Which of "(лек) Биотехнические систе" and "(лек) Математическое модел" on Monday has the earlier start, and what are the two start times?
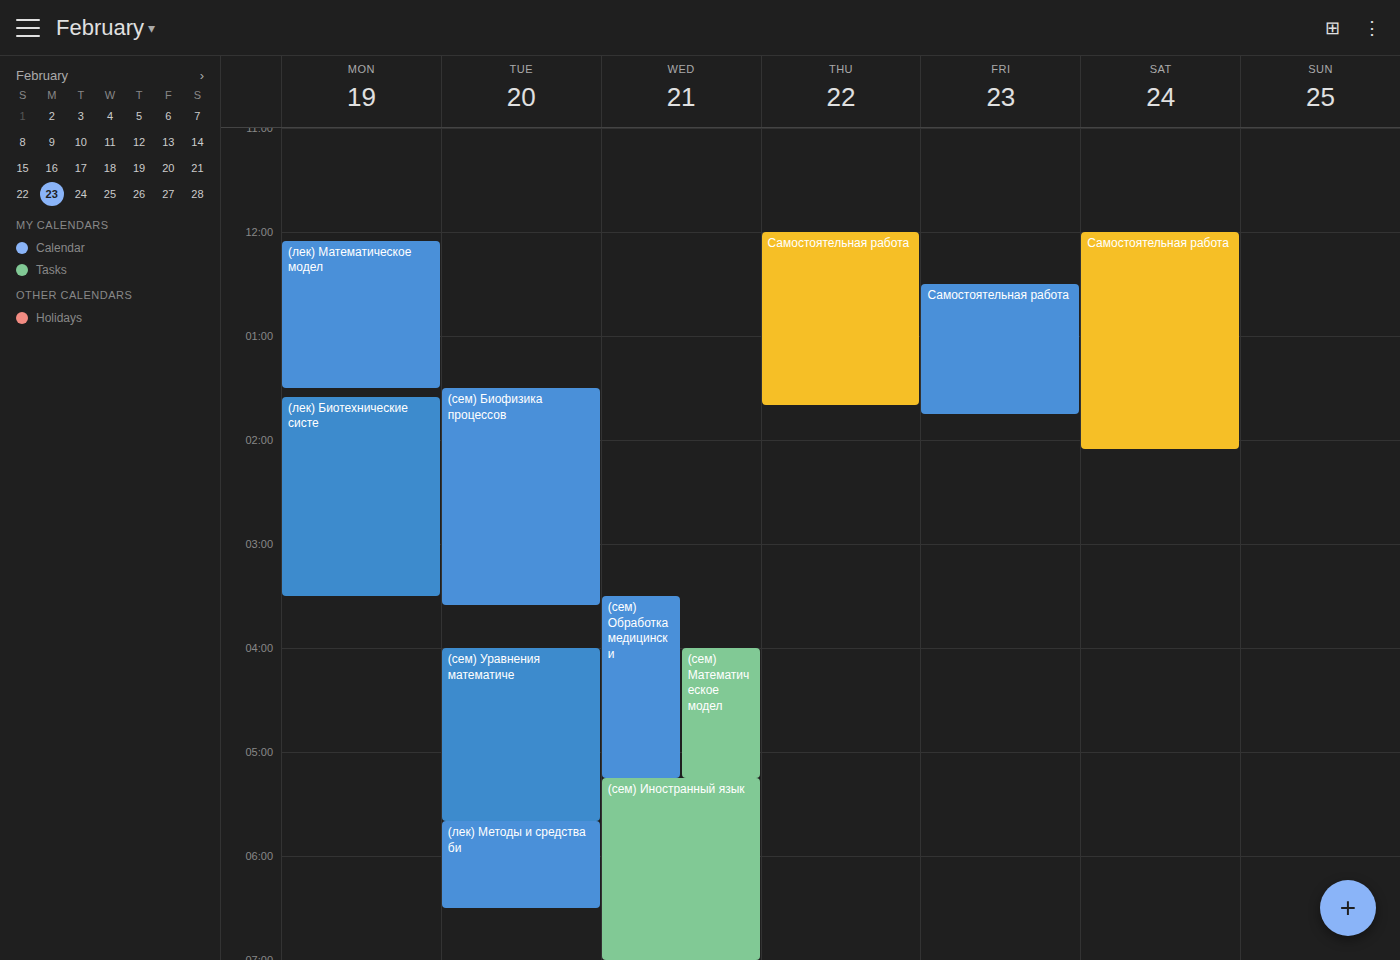
"(лек) Математическое модел" 12:05 PM; "(лек) Биотехнические систе" 1:35 PM.